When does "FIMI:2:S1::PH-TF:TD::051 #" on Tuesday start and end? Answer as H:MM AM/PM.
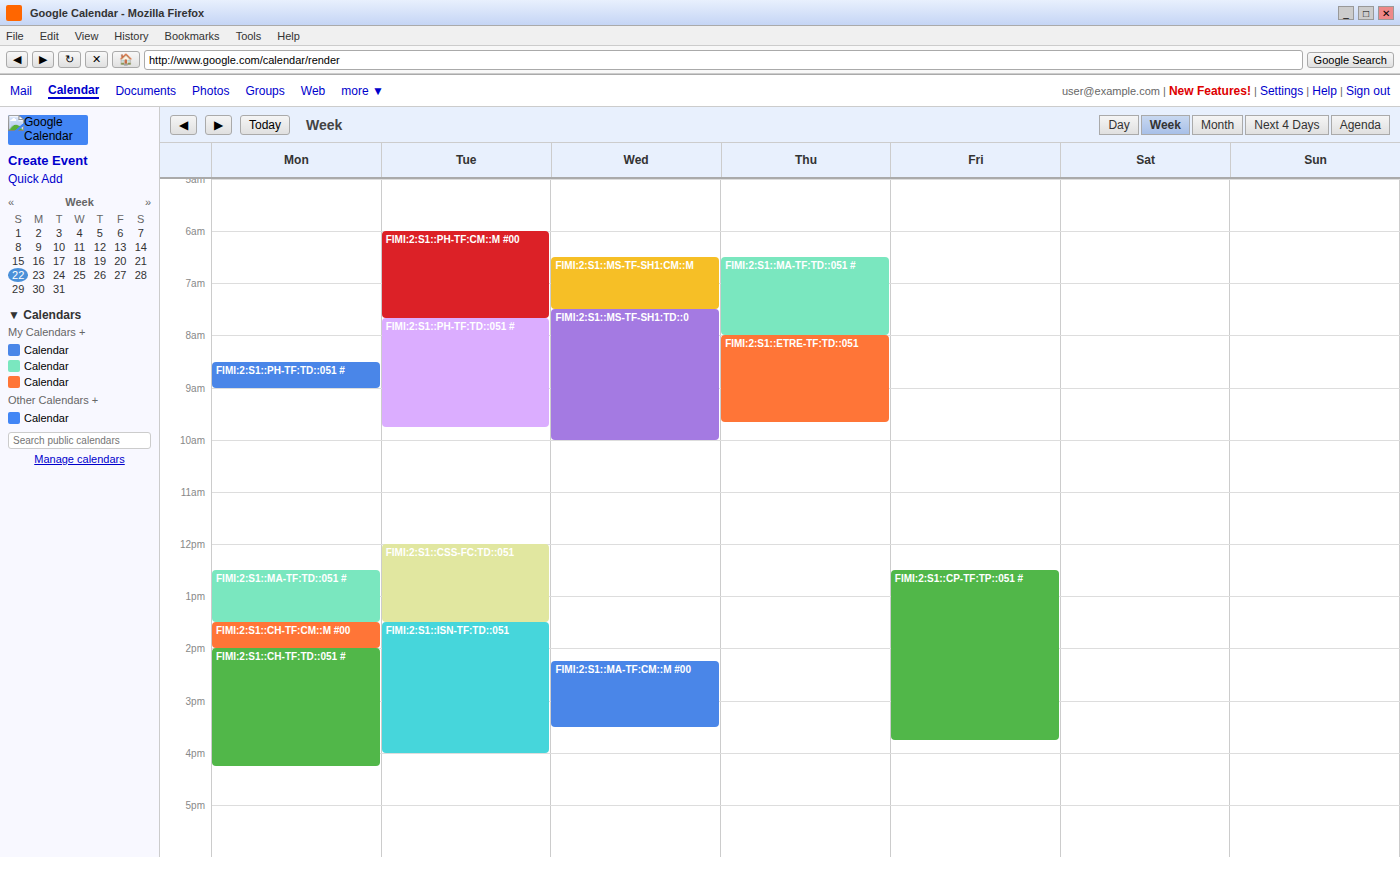
7:40 AM to 9:45 AM